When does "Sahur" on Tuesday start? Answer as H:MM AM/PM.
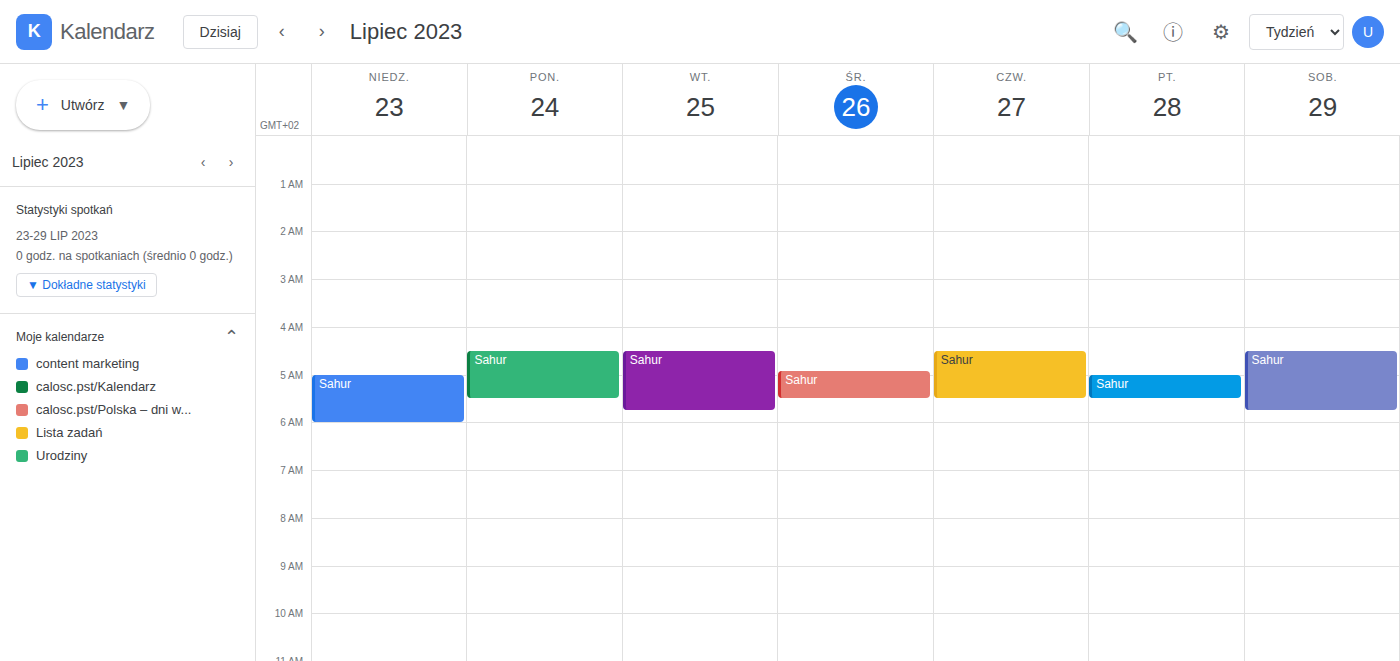
4:30 AM